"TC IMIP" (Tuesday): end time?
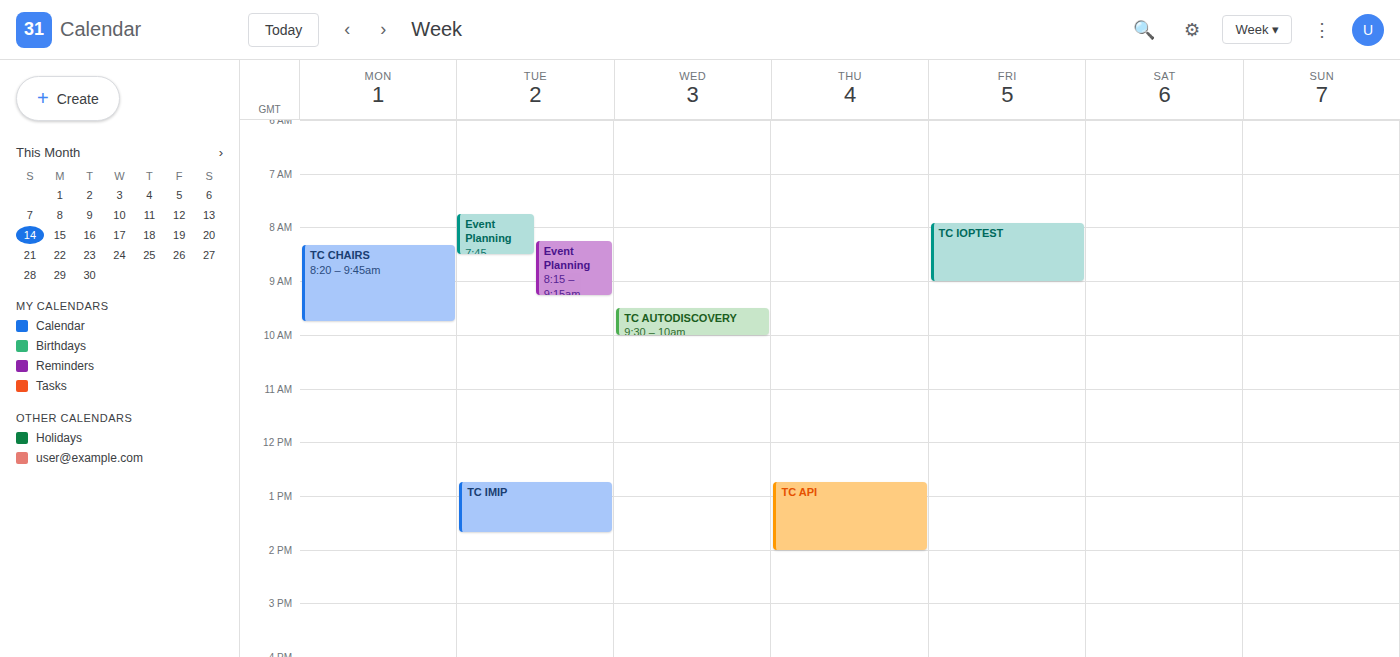
1:40 PM